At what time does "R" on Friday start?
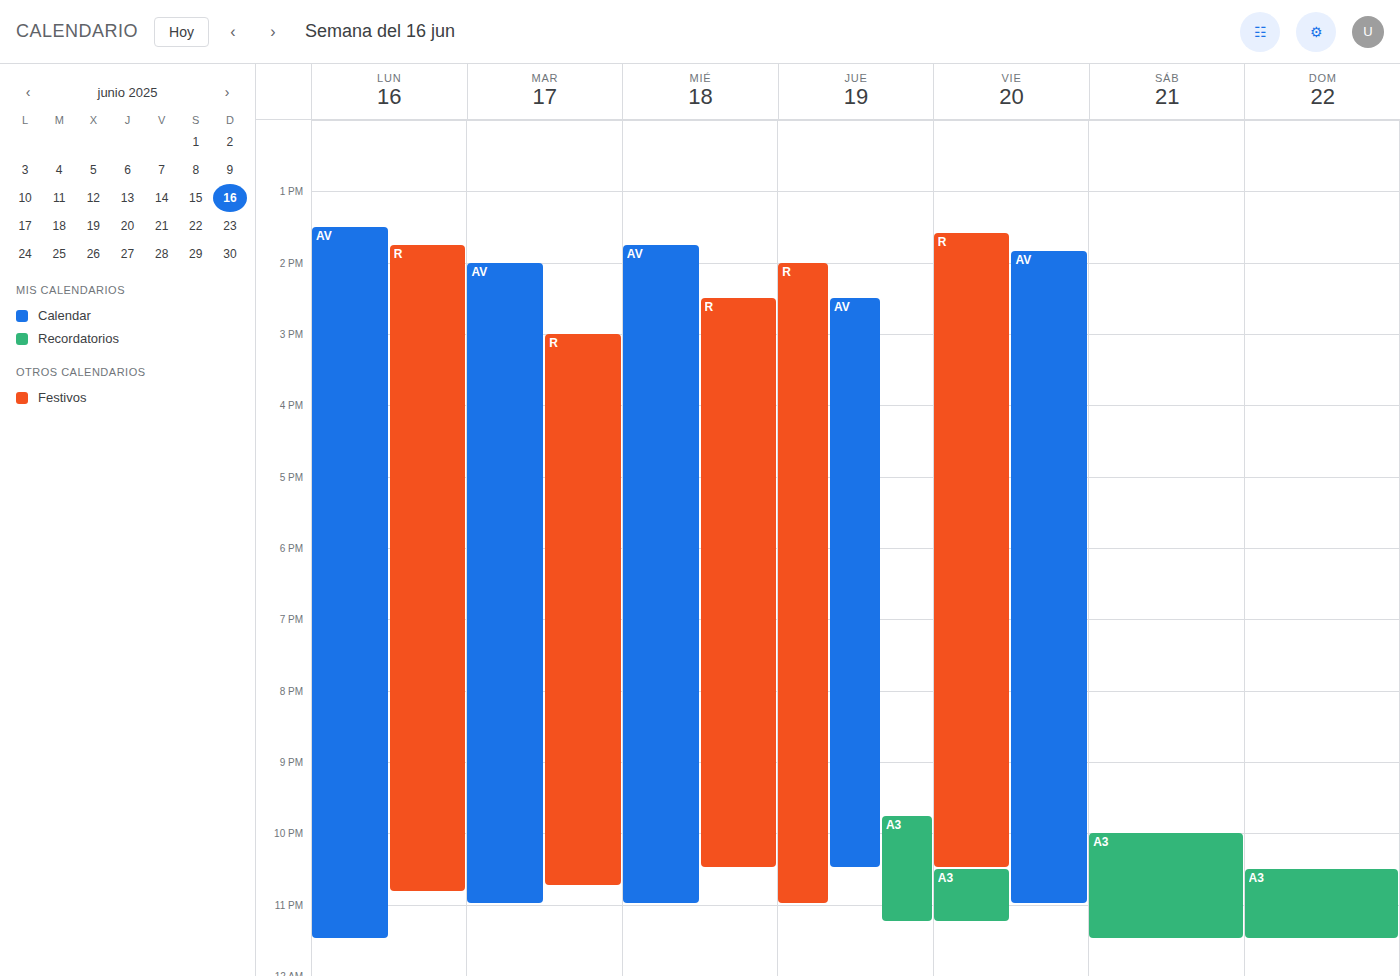
1:35 PM